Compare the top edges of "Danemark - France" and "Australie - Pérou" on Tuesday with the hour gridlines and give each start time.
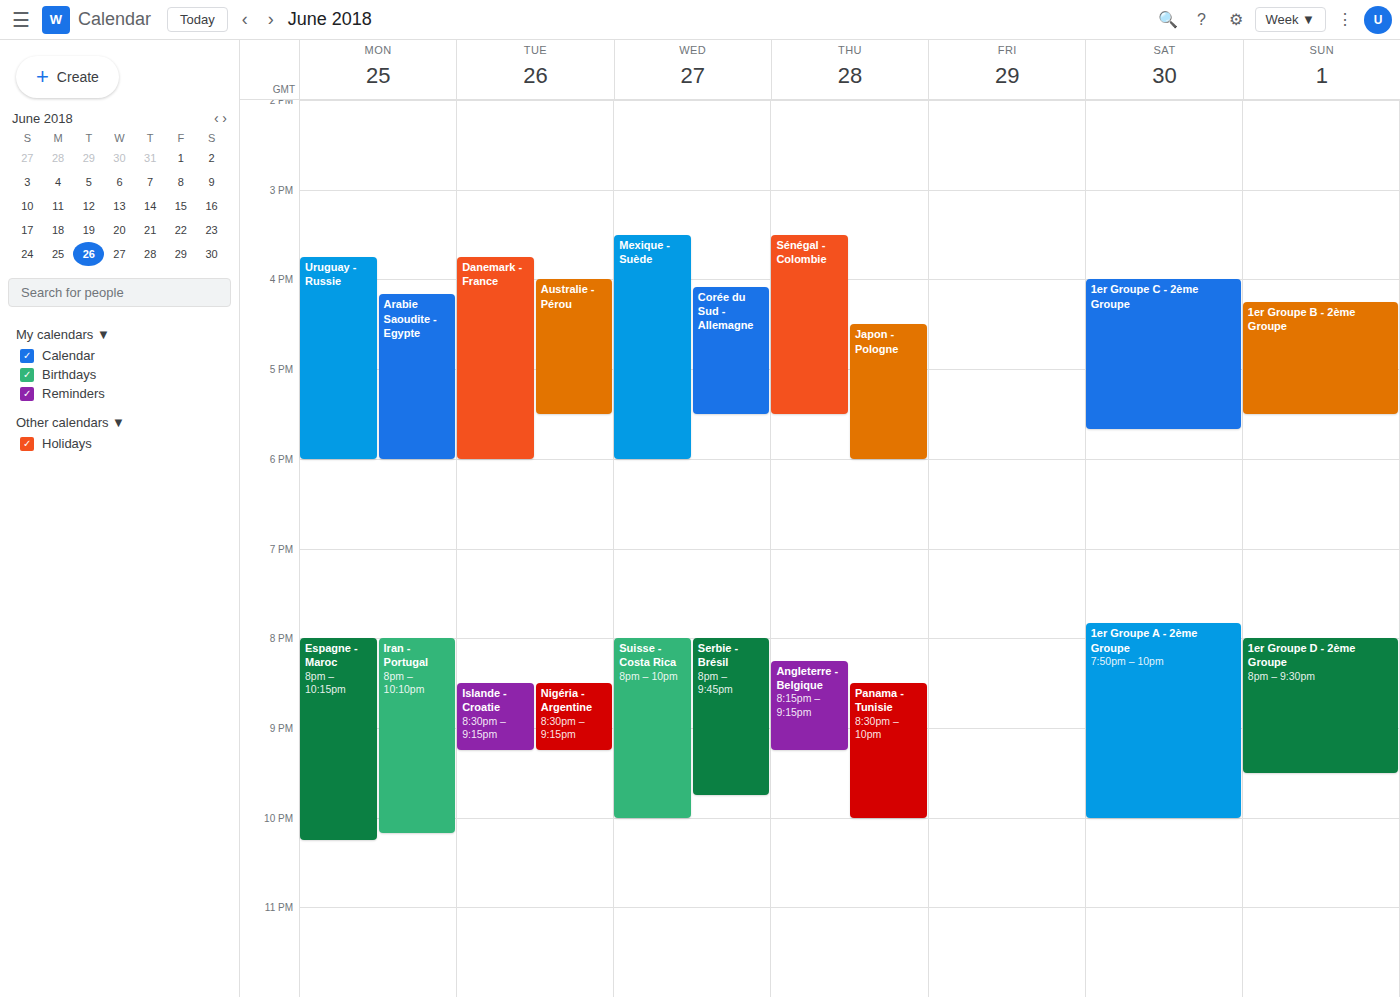
"Danemark - France": 3:45 PM, neither: three quarters of the way from the 3 PM line to the 4 PM line. "Australie - Pérou": 4:00 PM, exactly on the 4 PM line.